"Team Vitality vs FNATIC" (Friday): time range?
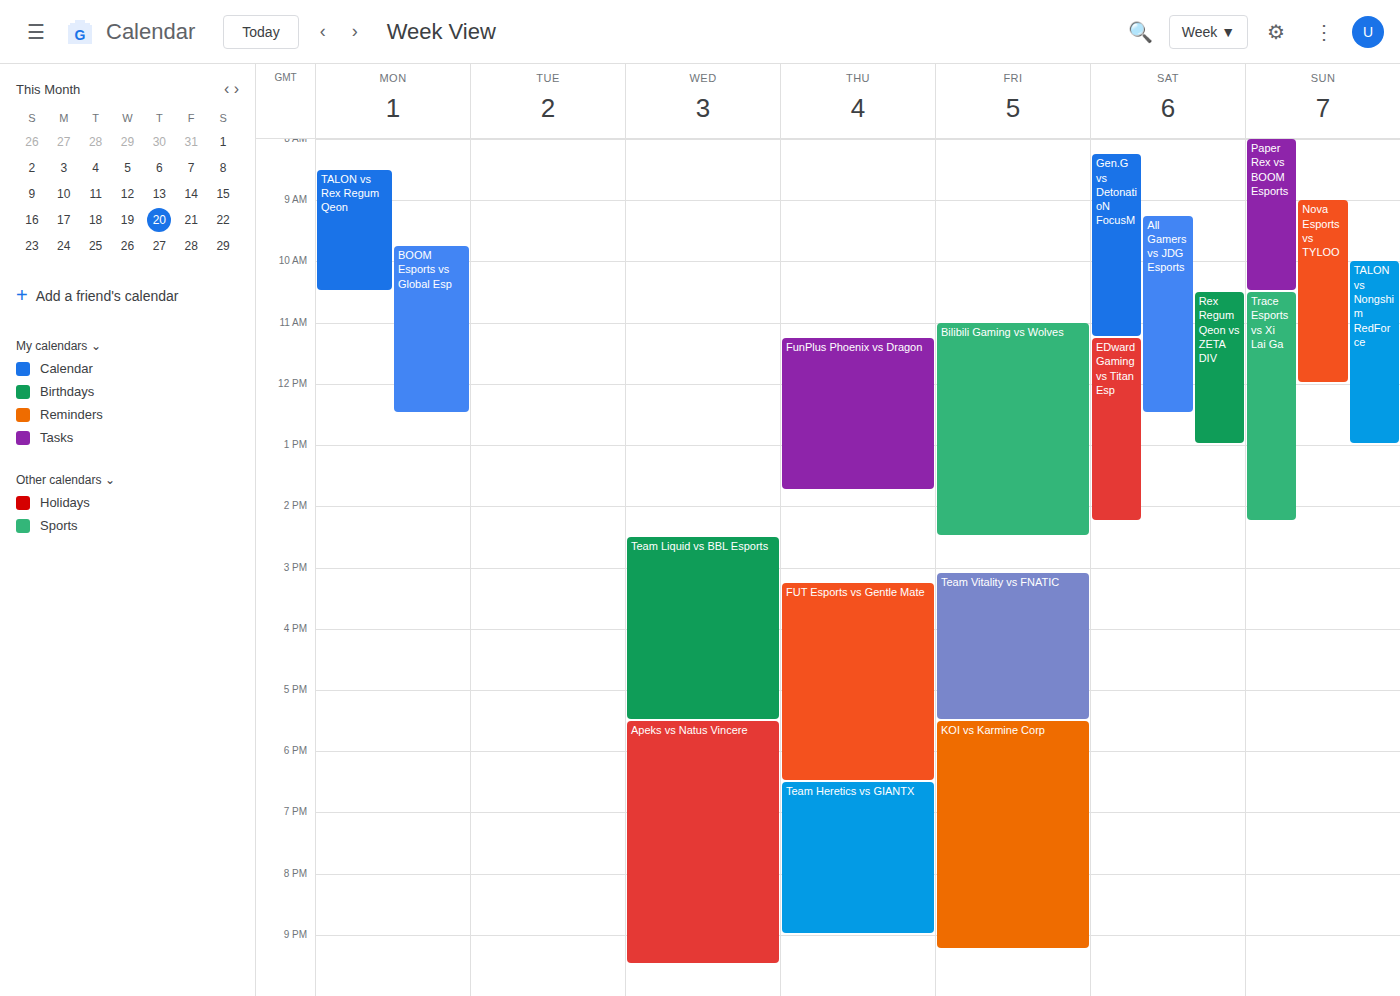
3:05 PM to 5:30 PM